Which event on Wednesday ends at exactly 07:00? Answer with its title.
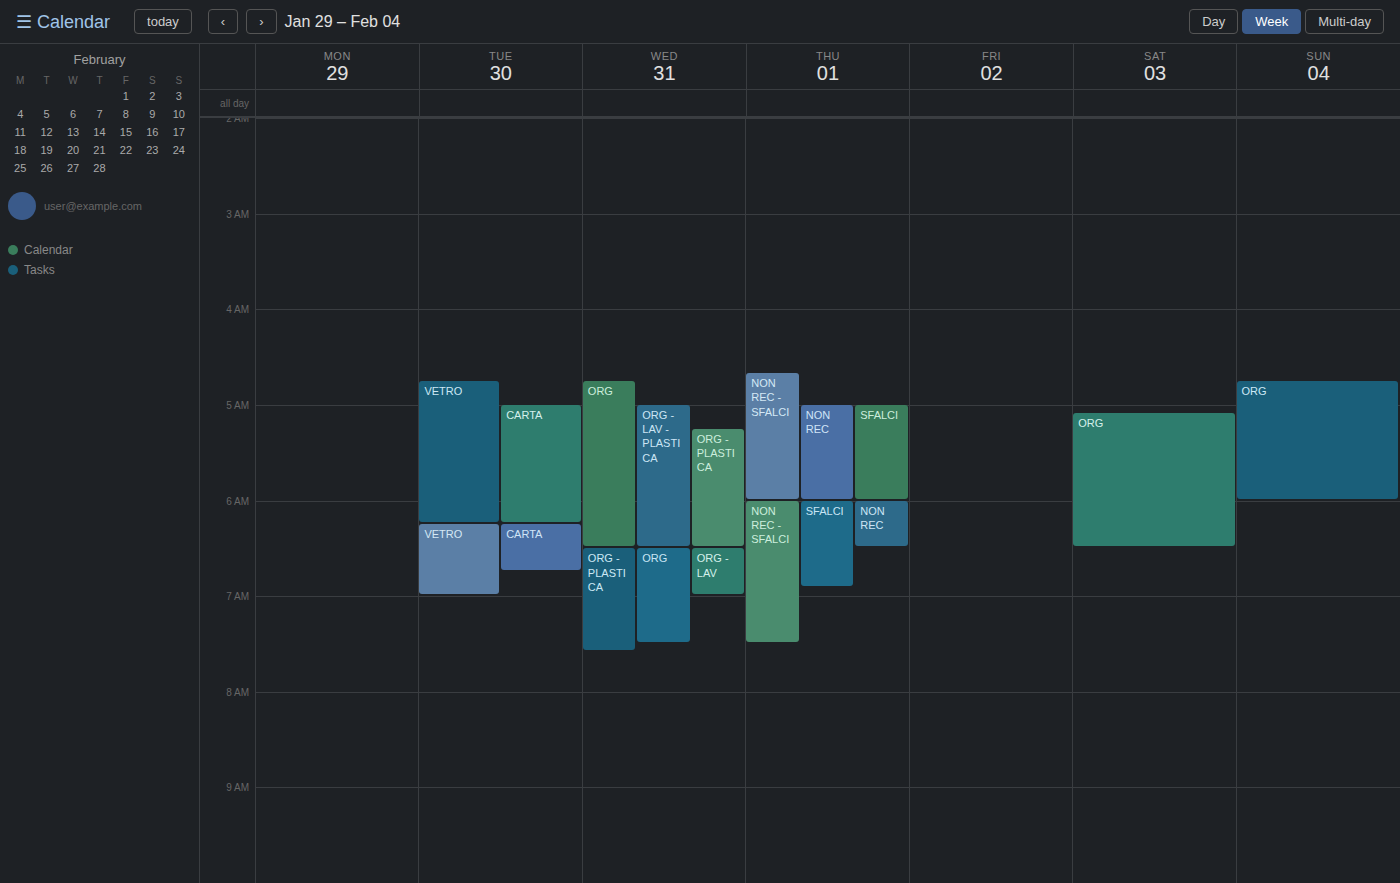
"ORG - LAV"